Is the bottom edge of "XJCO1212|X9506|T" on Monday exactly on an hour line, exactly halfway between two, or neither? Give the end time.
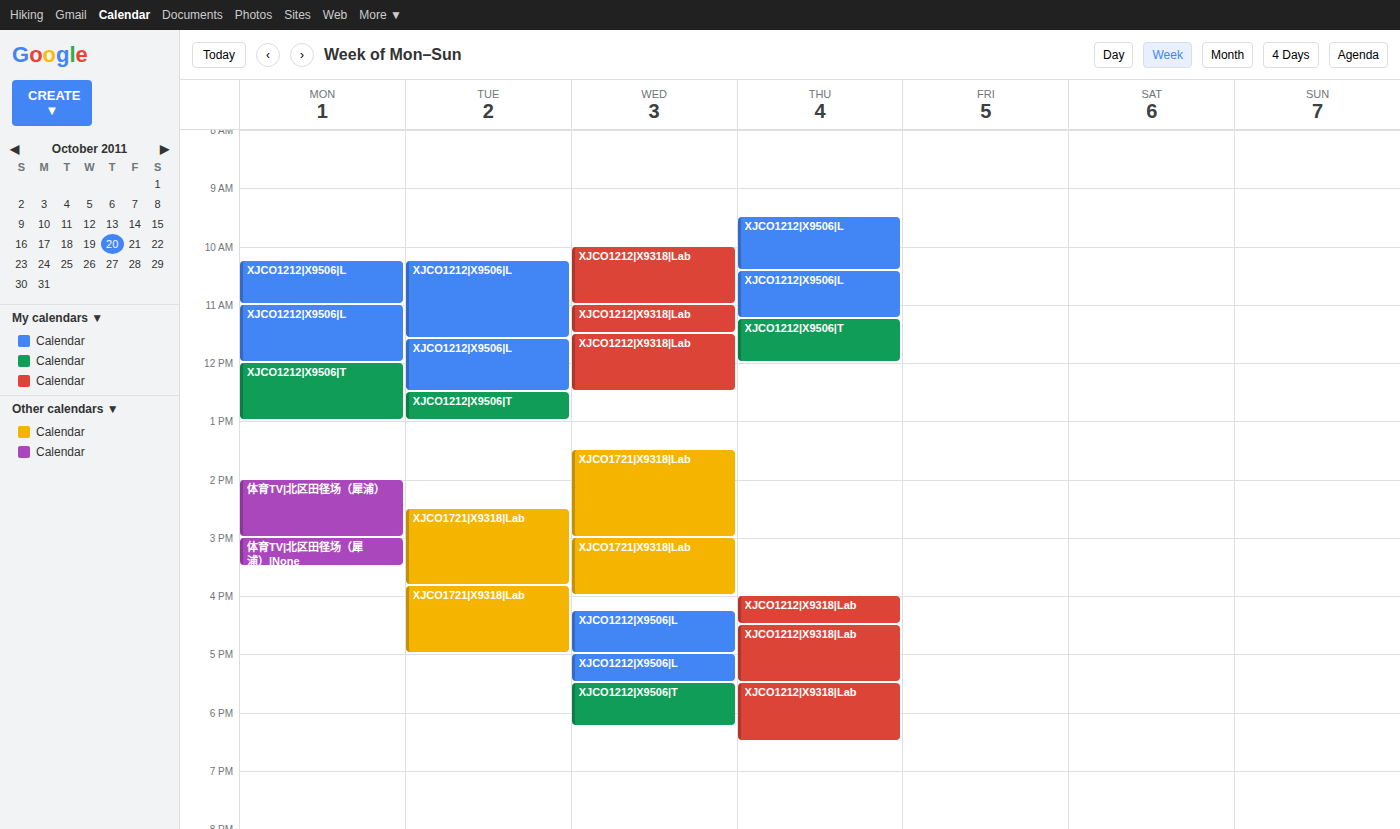
1:00 PM -- exactly on the 1 PM line.